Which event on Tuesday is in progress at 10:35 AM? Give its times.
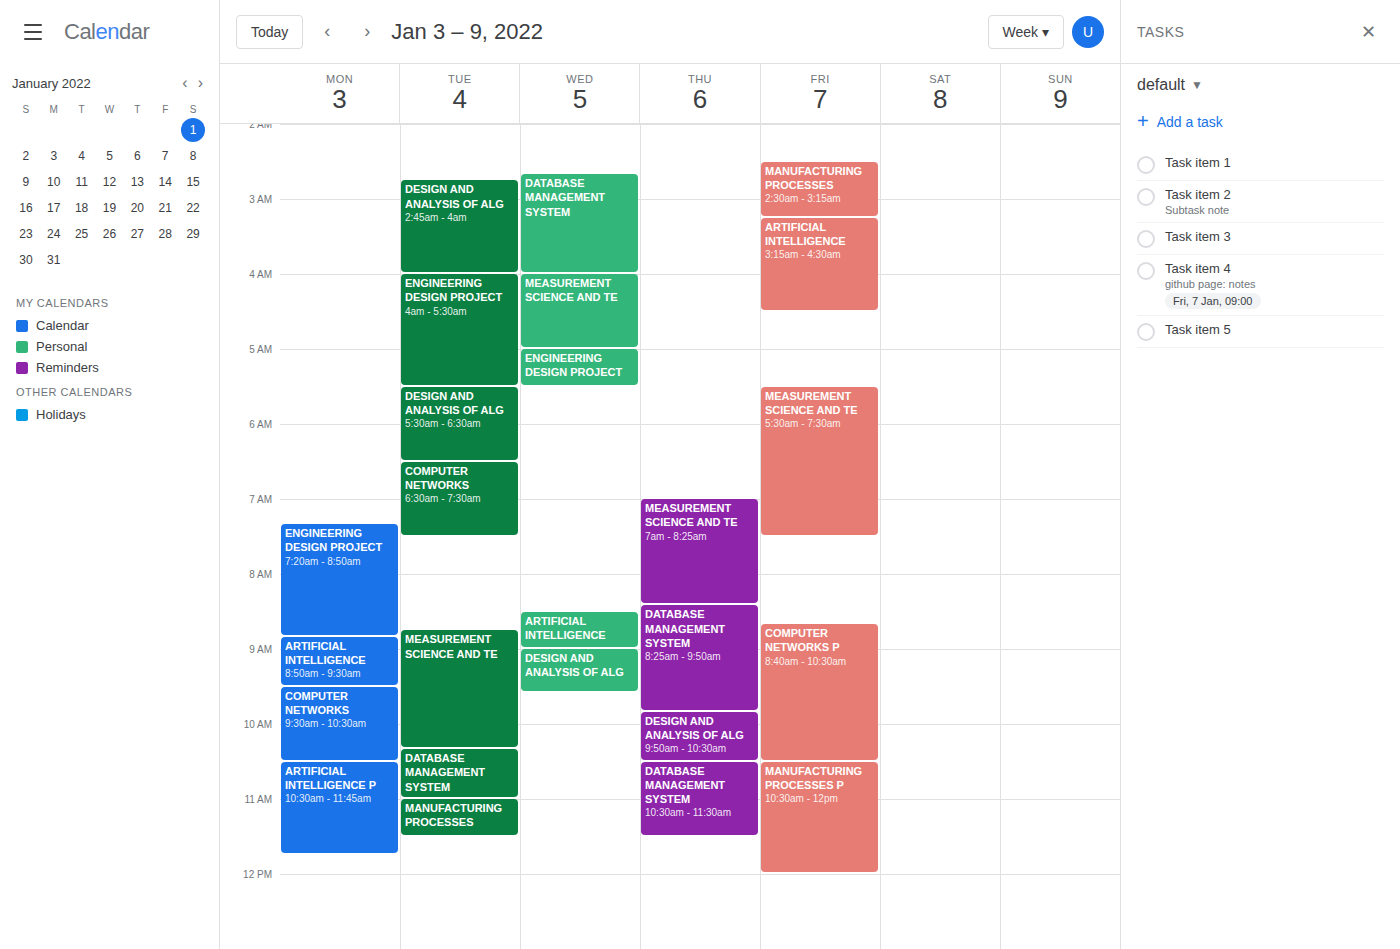
"DATABASE MANAGEMENT SYSTEM", 10:20 AM to 11:00 AM